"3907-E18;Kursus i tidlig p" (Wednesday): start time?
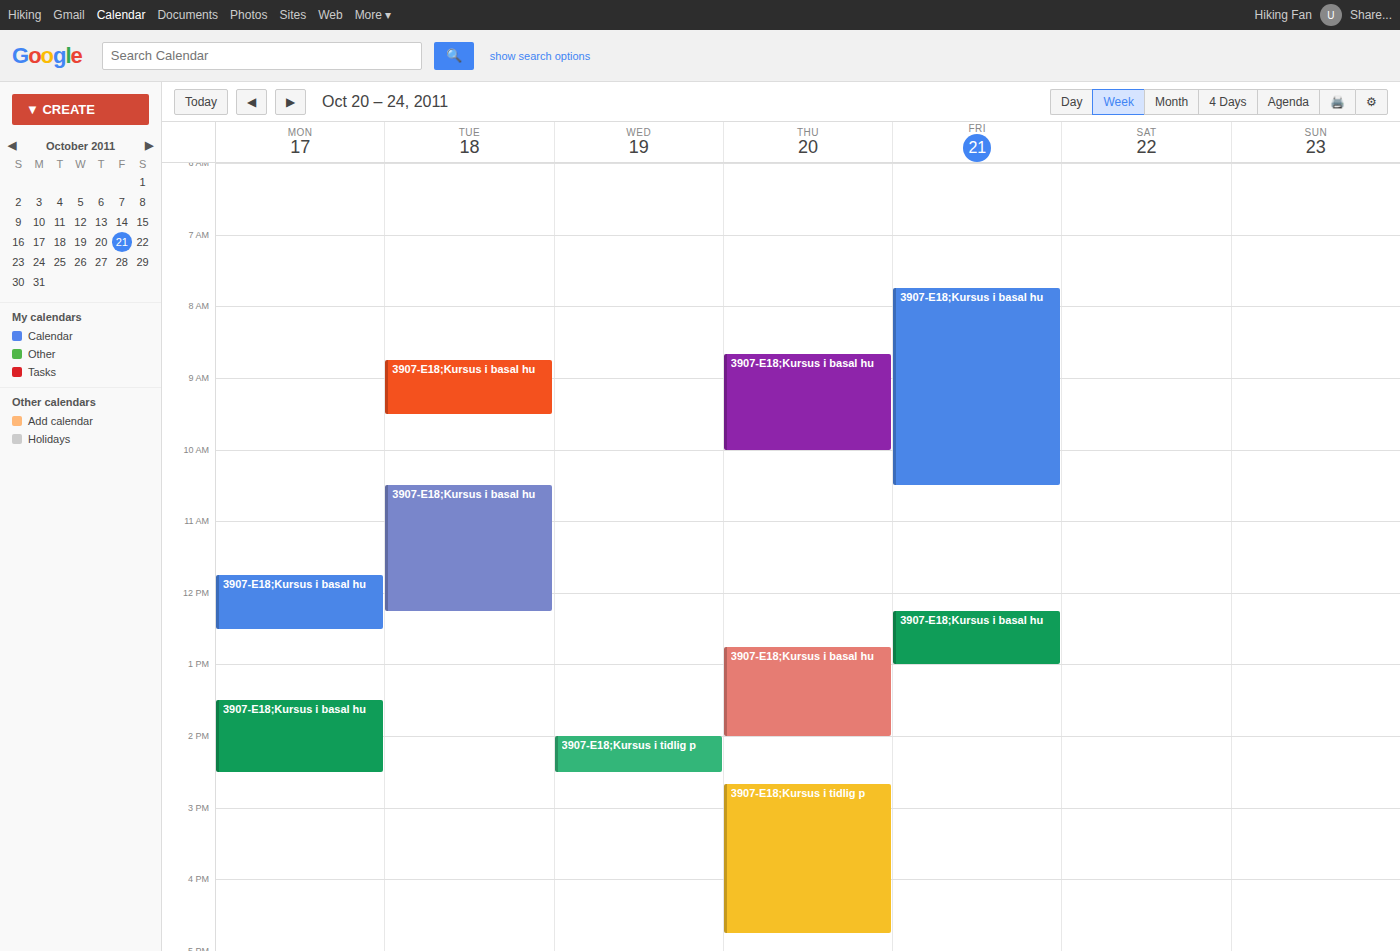
2:00 PM